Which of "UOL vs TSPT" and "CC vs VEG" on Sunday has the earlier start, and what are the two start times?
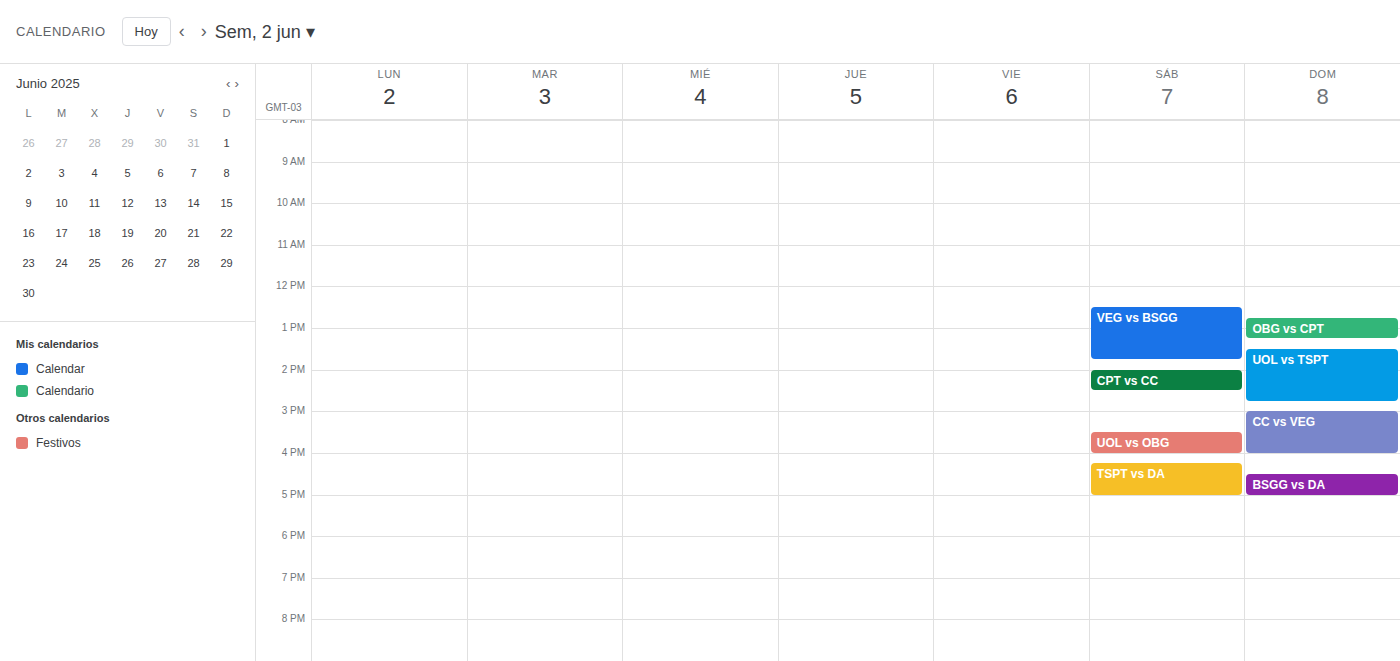
"UOL vs TSPT" 1:30 PM; "CC vs VEG" 3:00 PM.